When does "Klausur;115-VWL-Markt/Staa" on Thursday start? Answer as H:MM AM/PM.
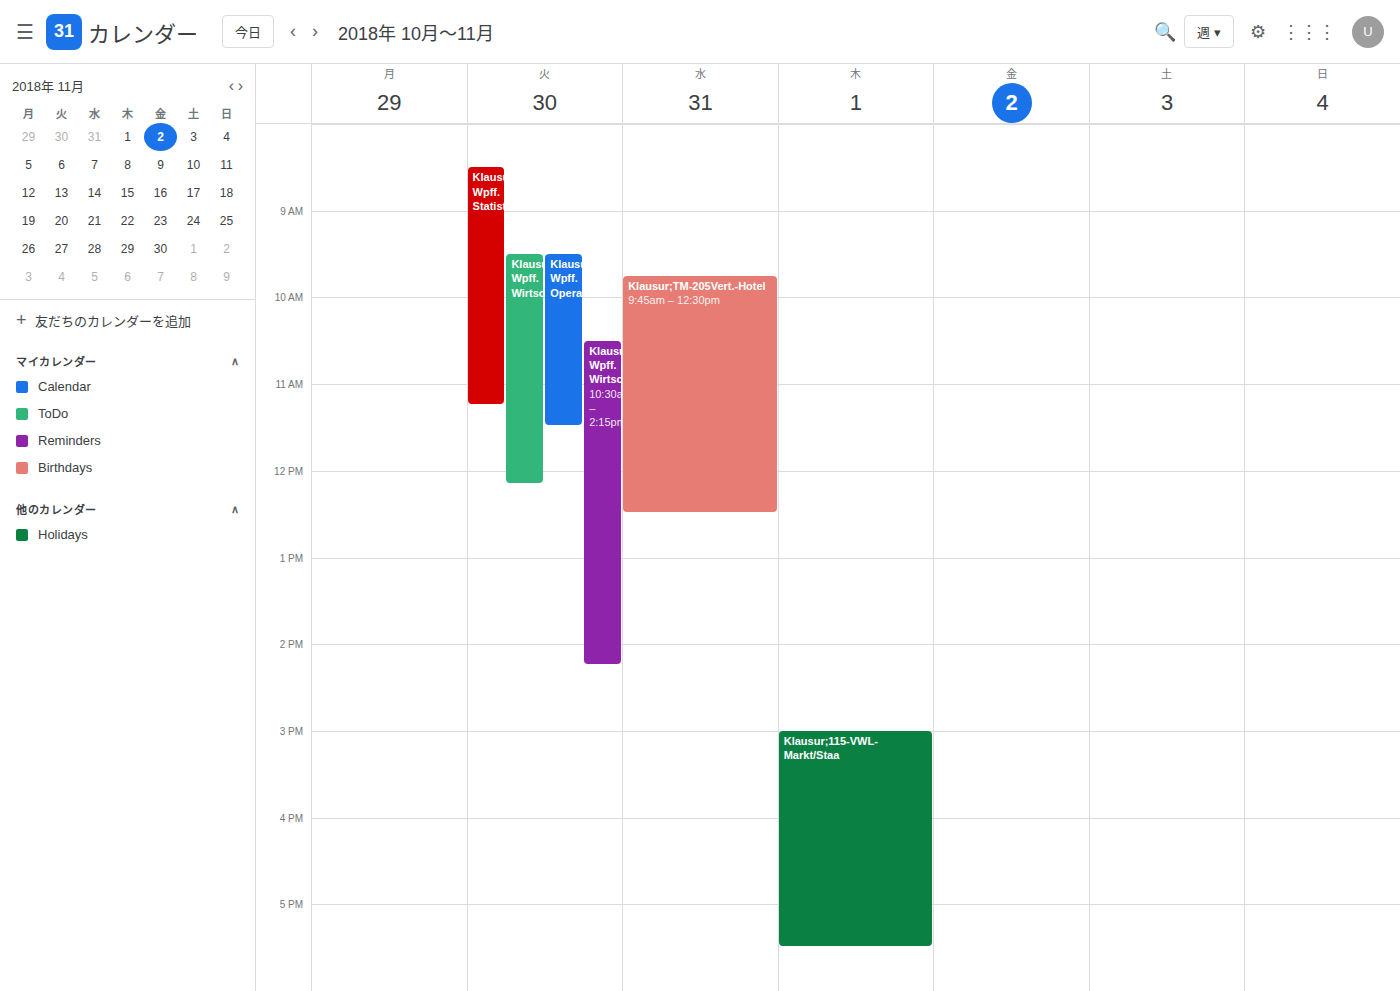
3:00 PM